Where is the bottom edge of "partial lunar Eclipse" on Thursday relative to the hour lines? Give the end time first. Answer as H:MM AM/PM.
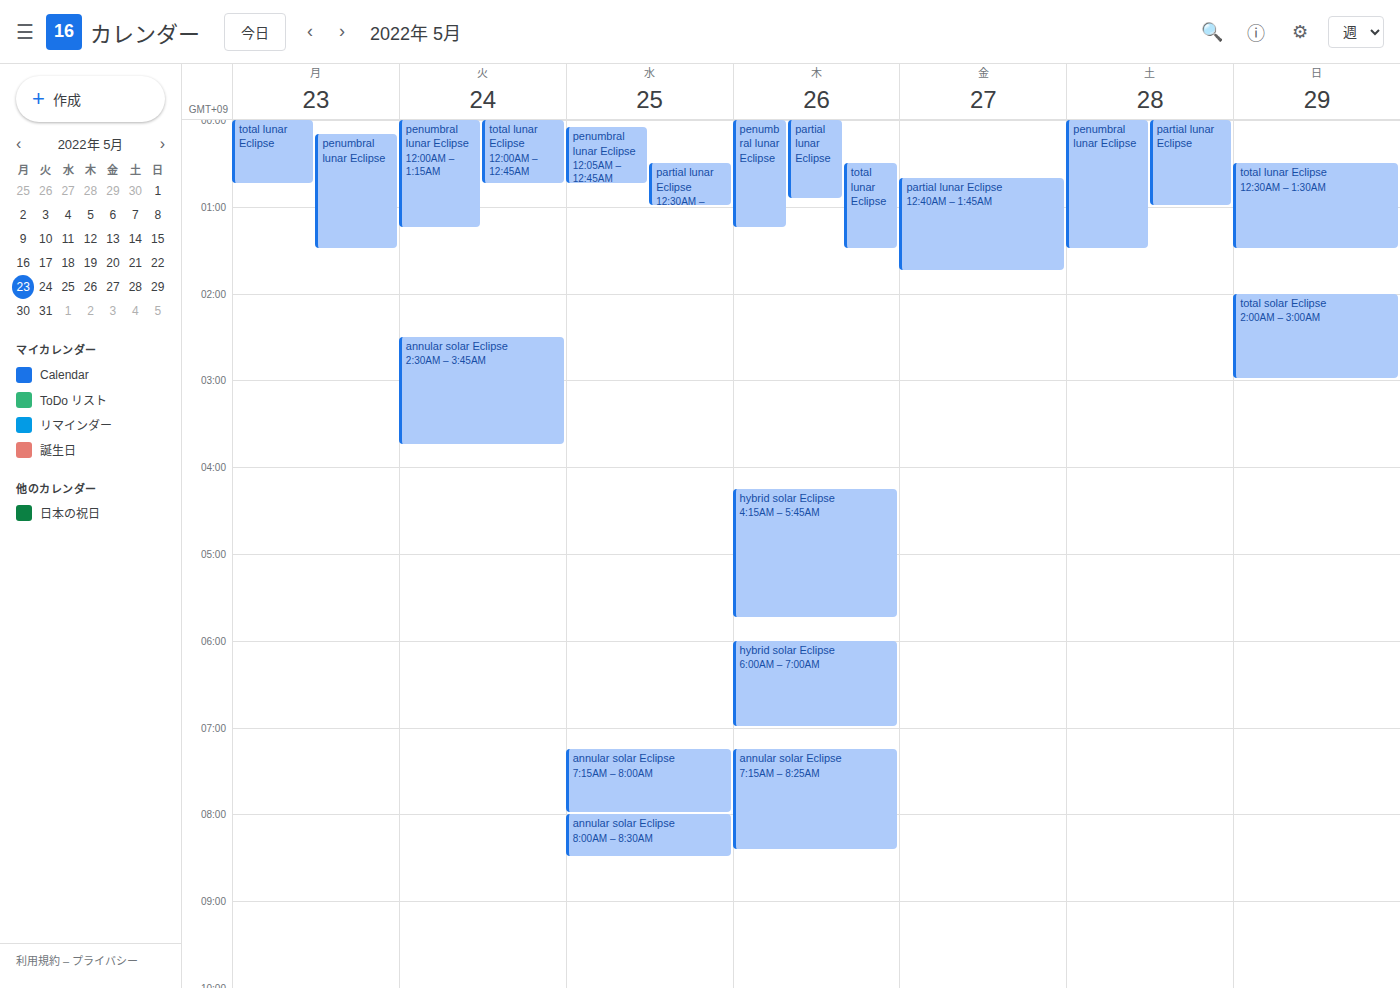
12:55 AM -- neither: 55 minutes below the 12 AM line and 5 minutes above the 1 AM line.